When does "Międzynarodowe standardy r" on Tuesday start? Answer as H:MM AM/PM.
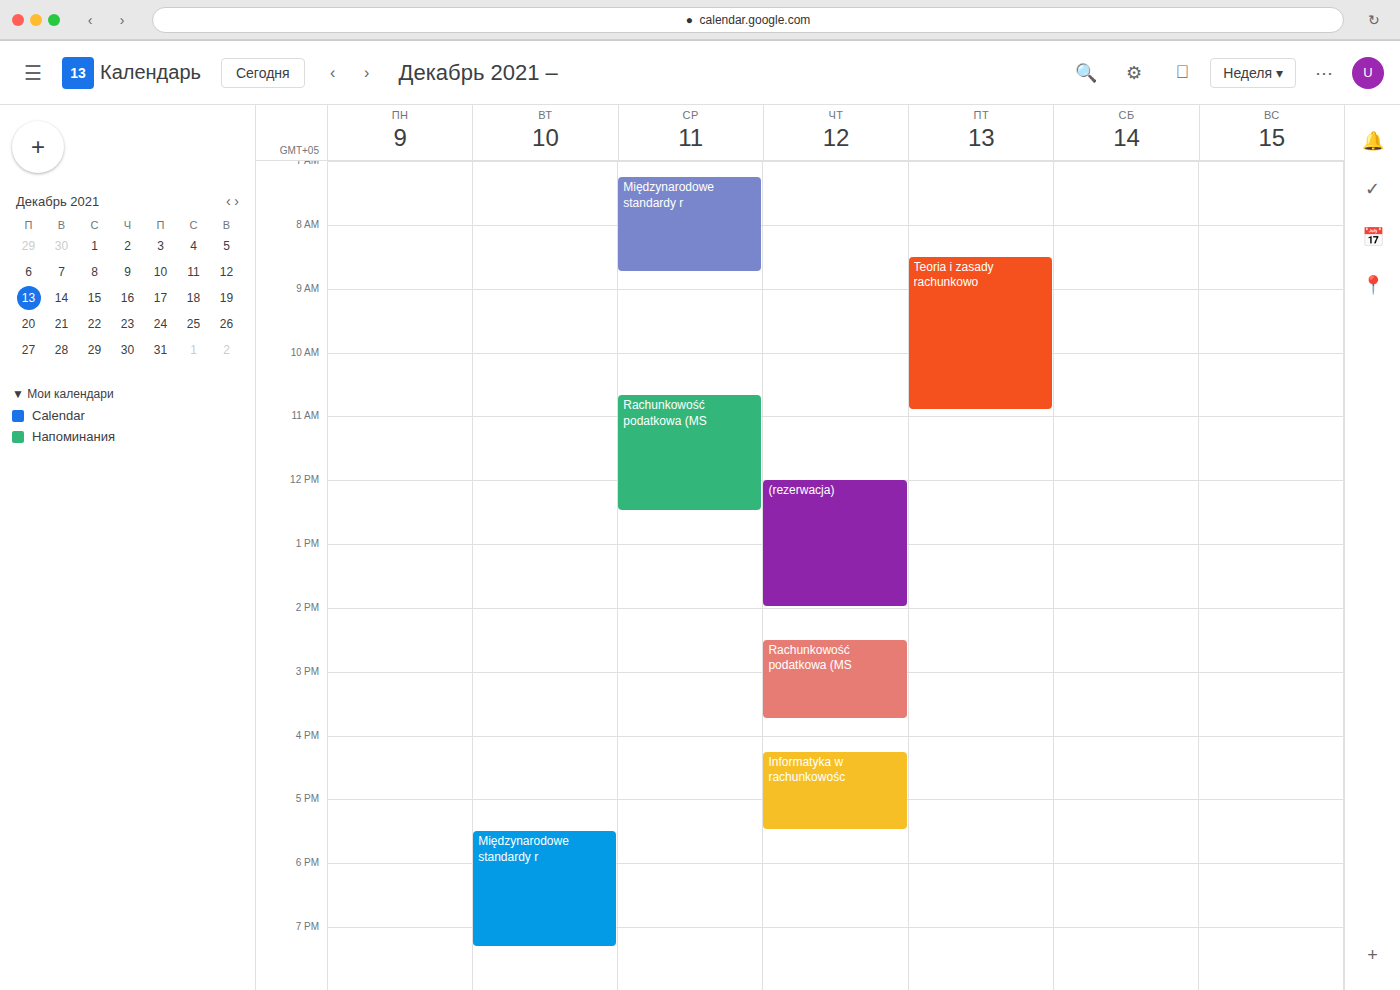
5:30 PM